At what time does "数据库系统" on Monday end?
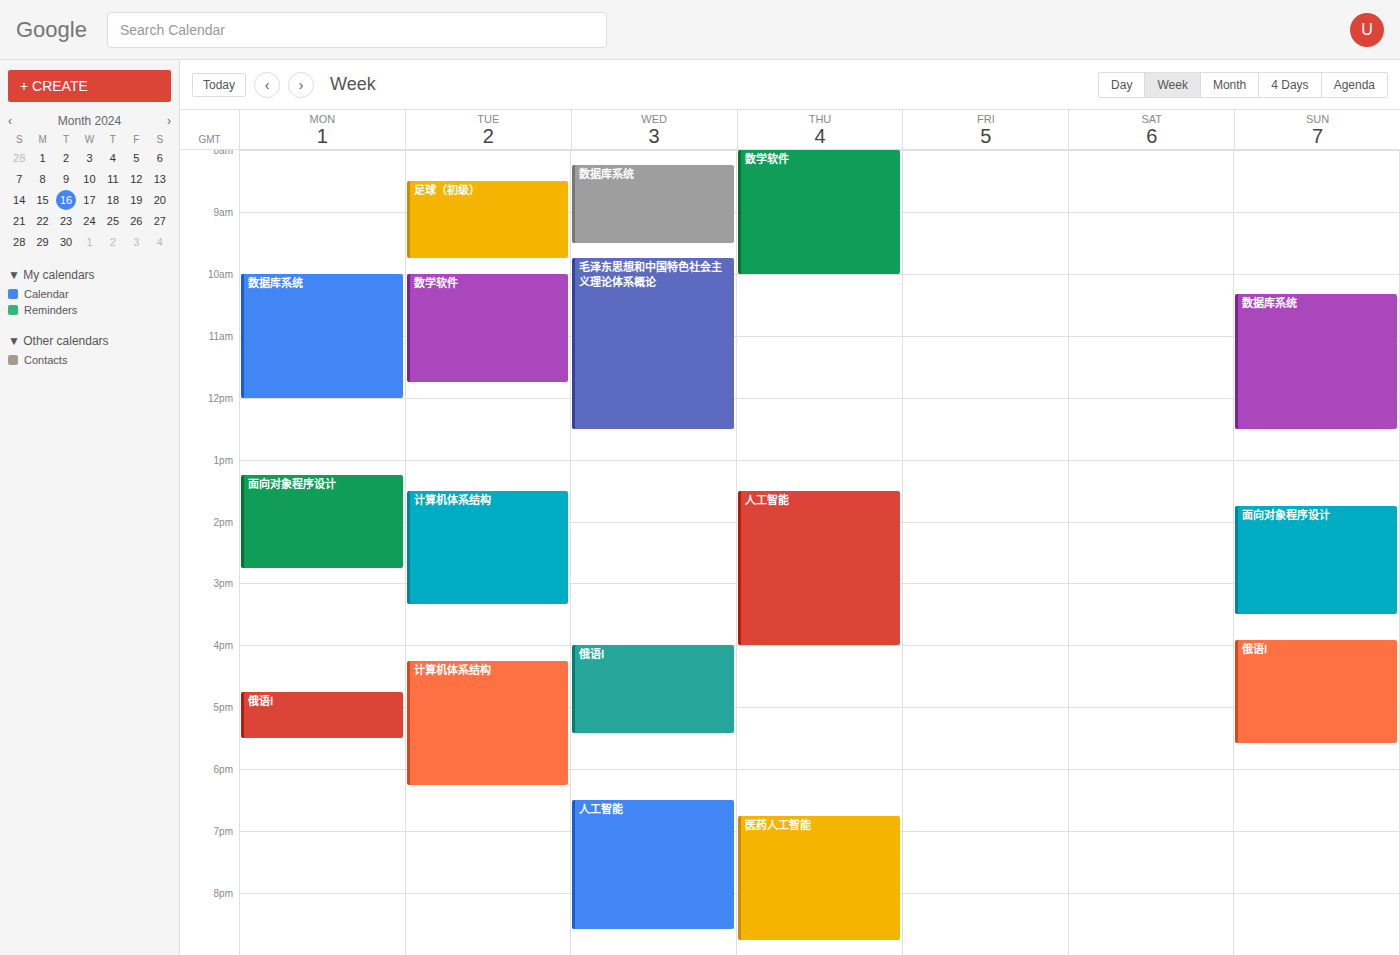
12:00 PM